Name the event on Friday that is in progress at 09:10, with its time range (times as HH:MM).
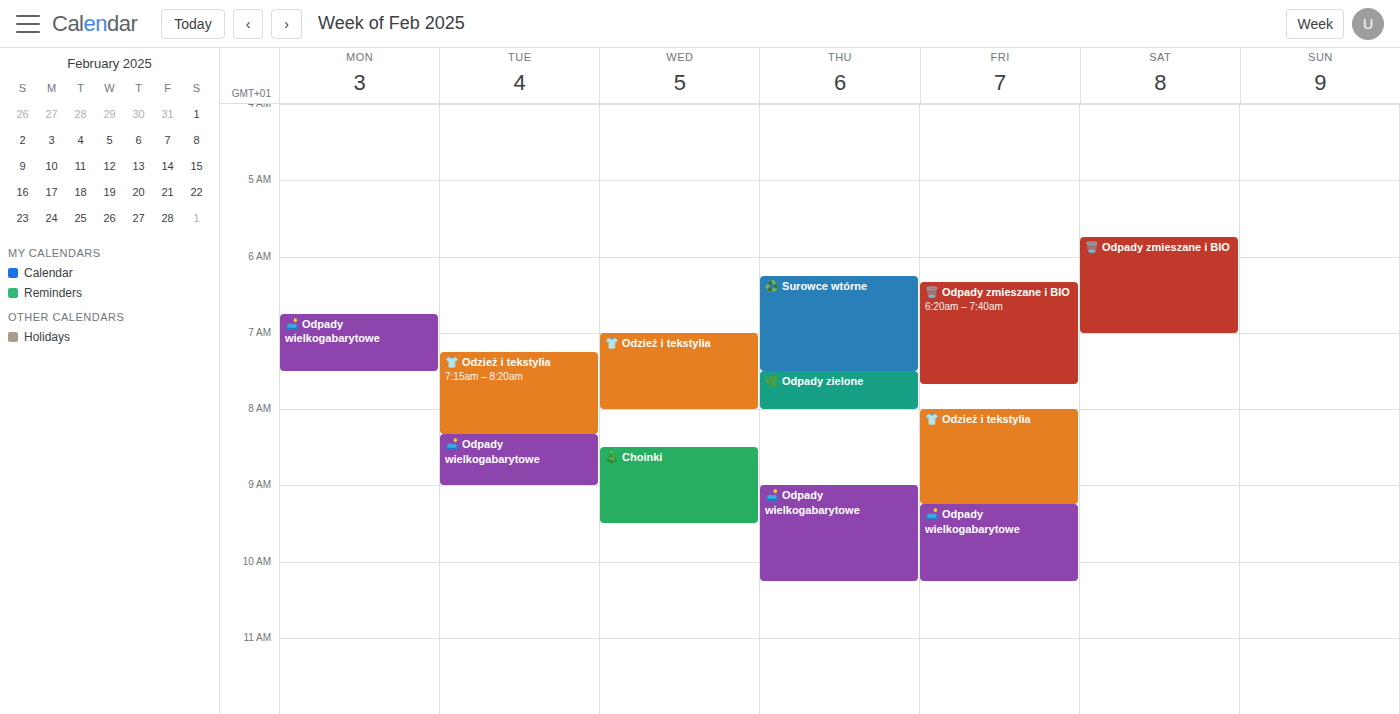
"👕 Odzież i tekstylia", 08:00 to 09:15